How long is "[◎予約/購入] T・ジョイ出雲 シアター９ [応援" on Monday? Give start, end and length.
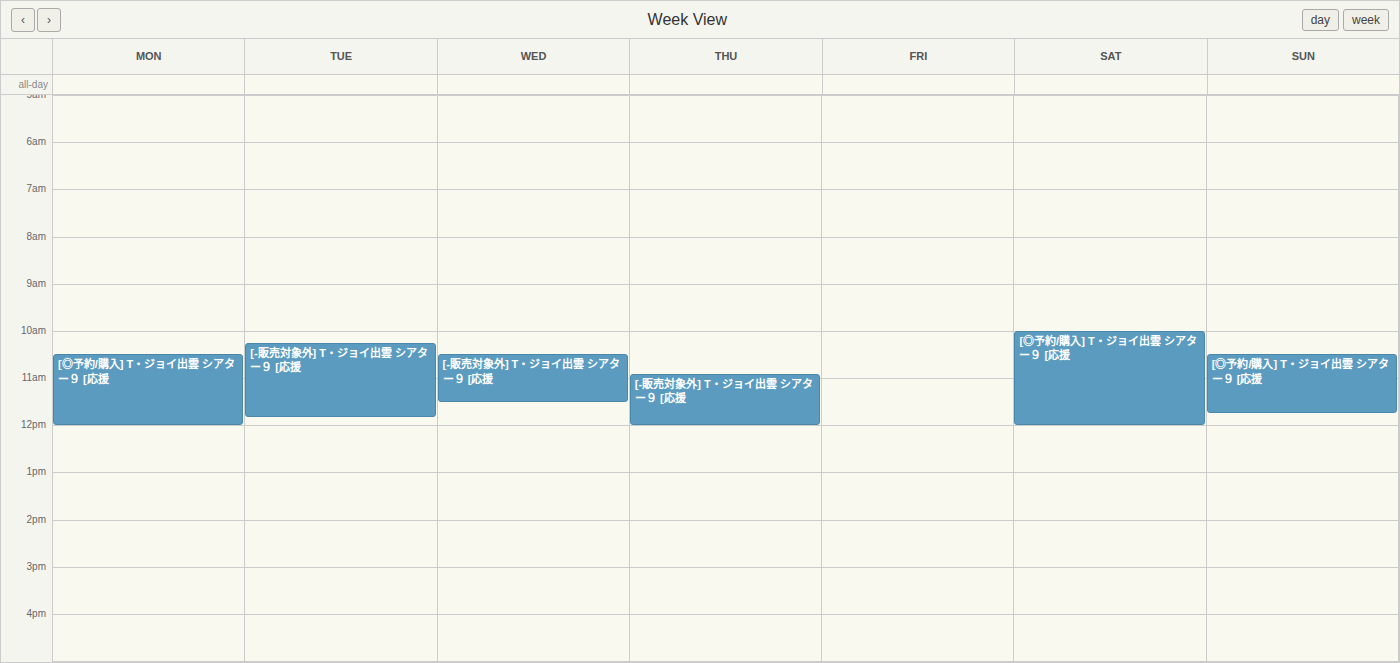
10:30 AM to 12:00 PM, 1 hour 30 minutes